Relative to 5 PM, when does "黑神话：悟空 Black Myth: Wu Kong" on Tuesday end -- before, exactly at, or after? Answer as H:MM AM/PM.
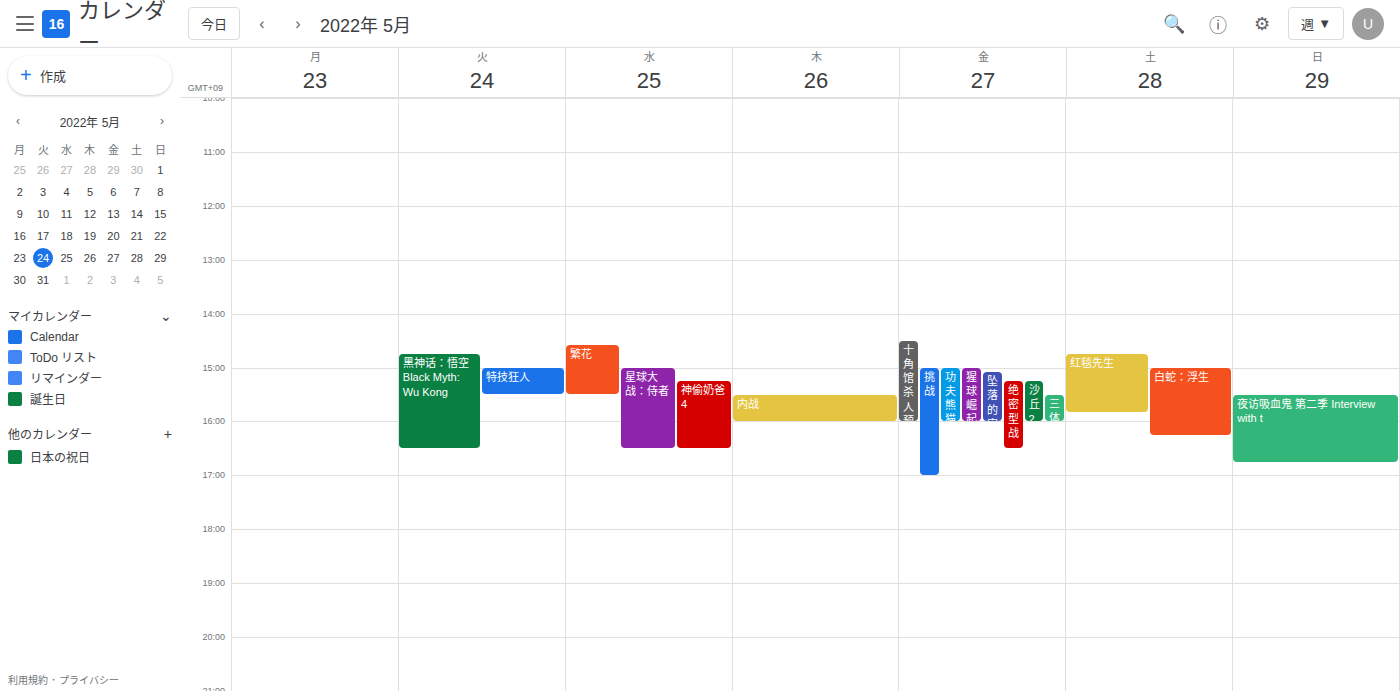
4:30 PM -- before 5 PM, 30 minutes above the 5 PM line.